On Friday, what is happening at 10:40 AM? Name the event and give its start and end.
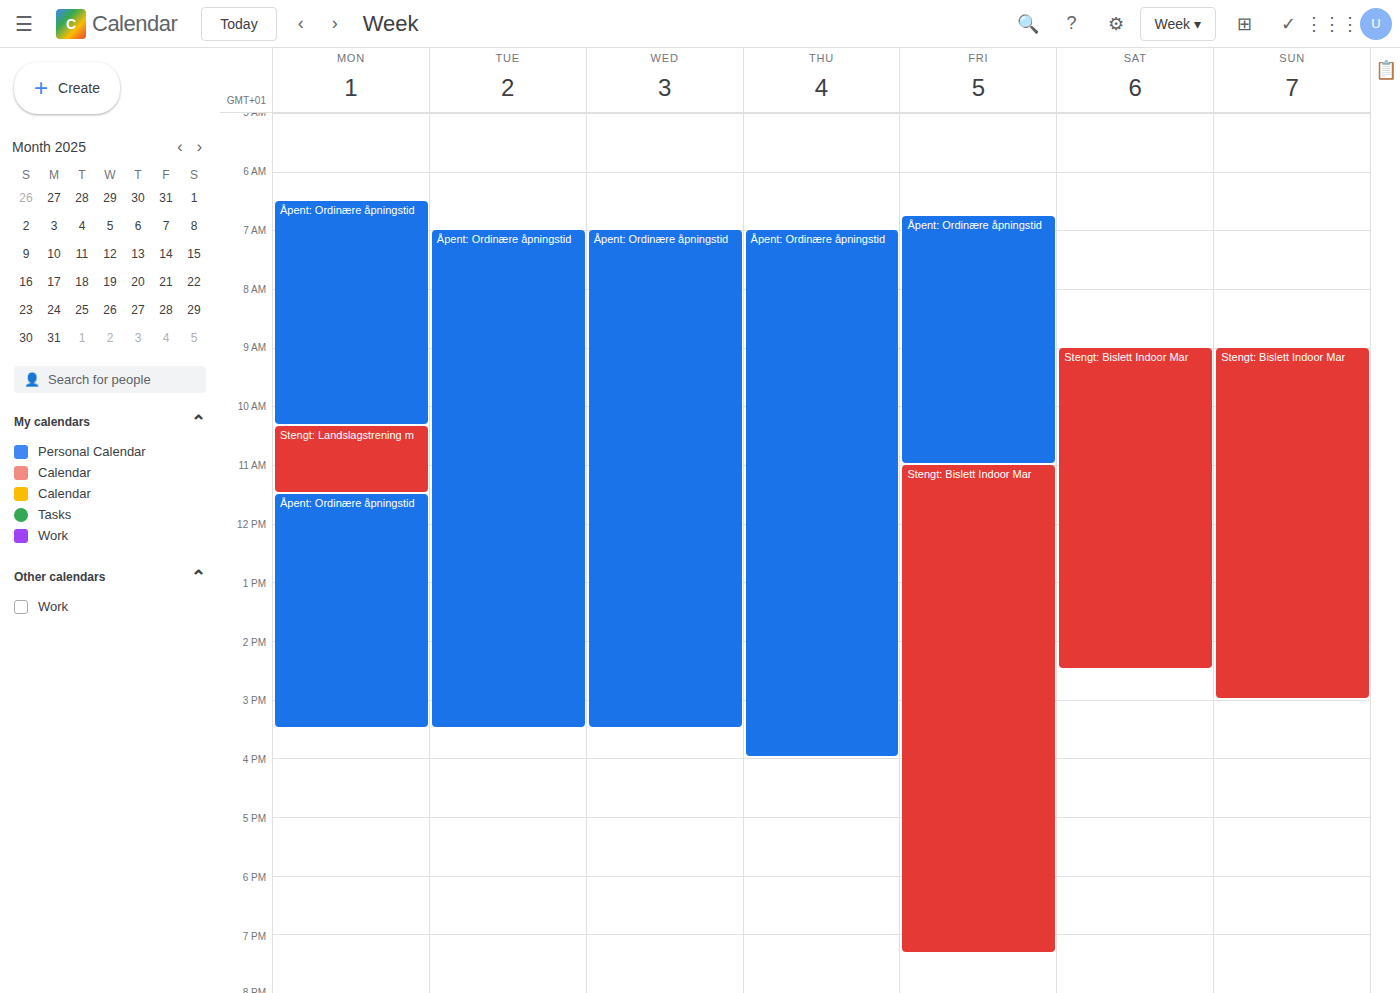
"Åpent: Ordinære åpningstid", 6:45 AM to 11:00 AM